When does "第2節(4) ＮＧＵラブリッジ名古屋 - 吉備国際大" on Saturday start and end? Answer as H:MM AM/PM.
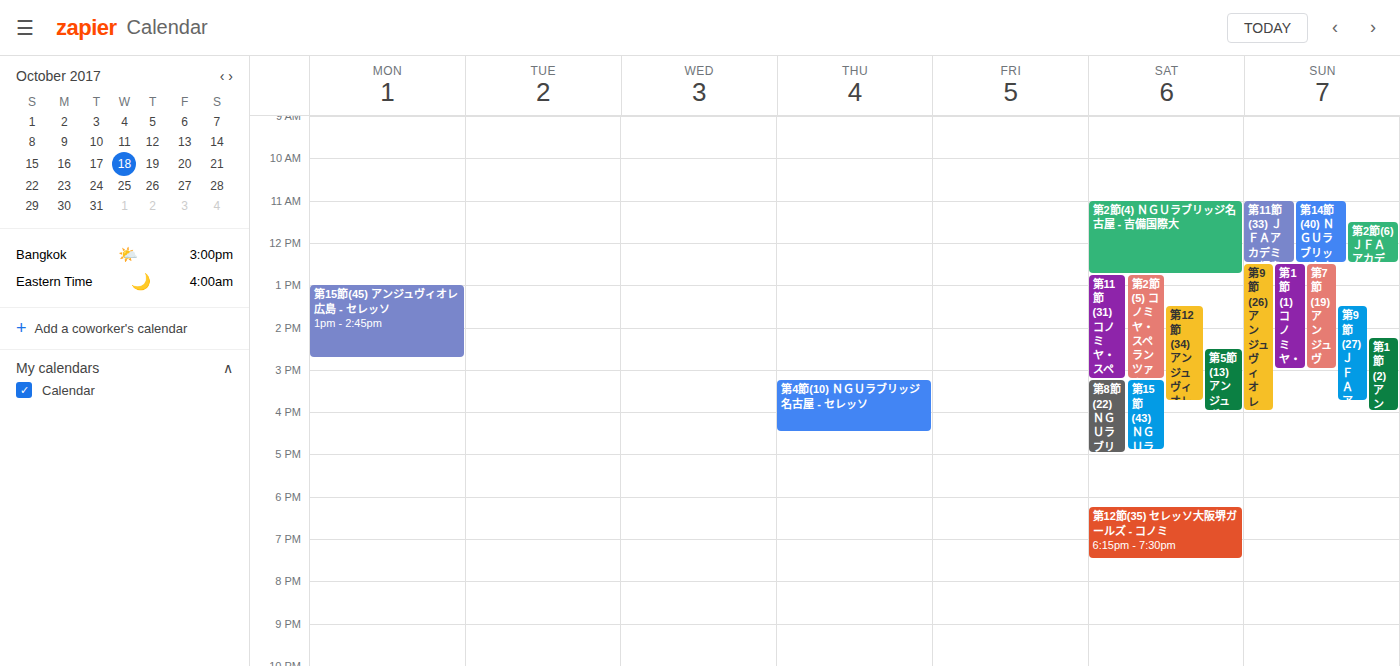
11:00 AM to 12:45 PM